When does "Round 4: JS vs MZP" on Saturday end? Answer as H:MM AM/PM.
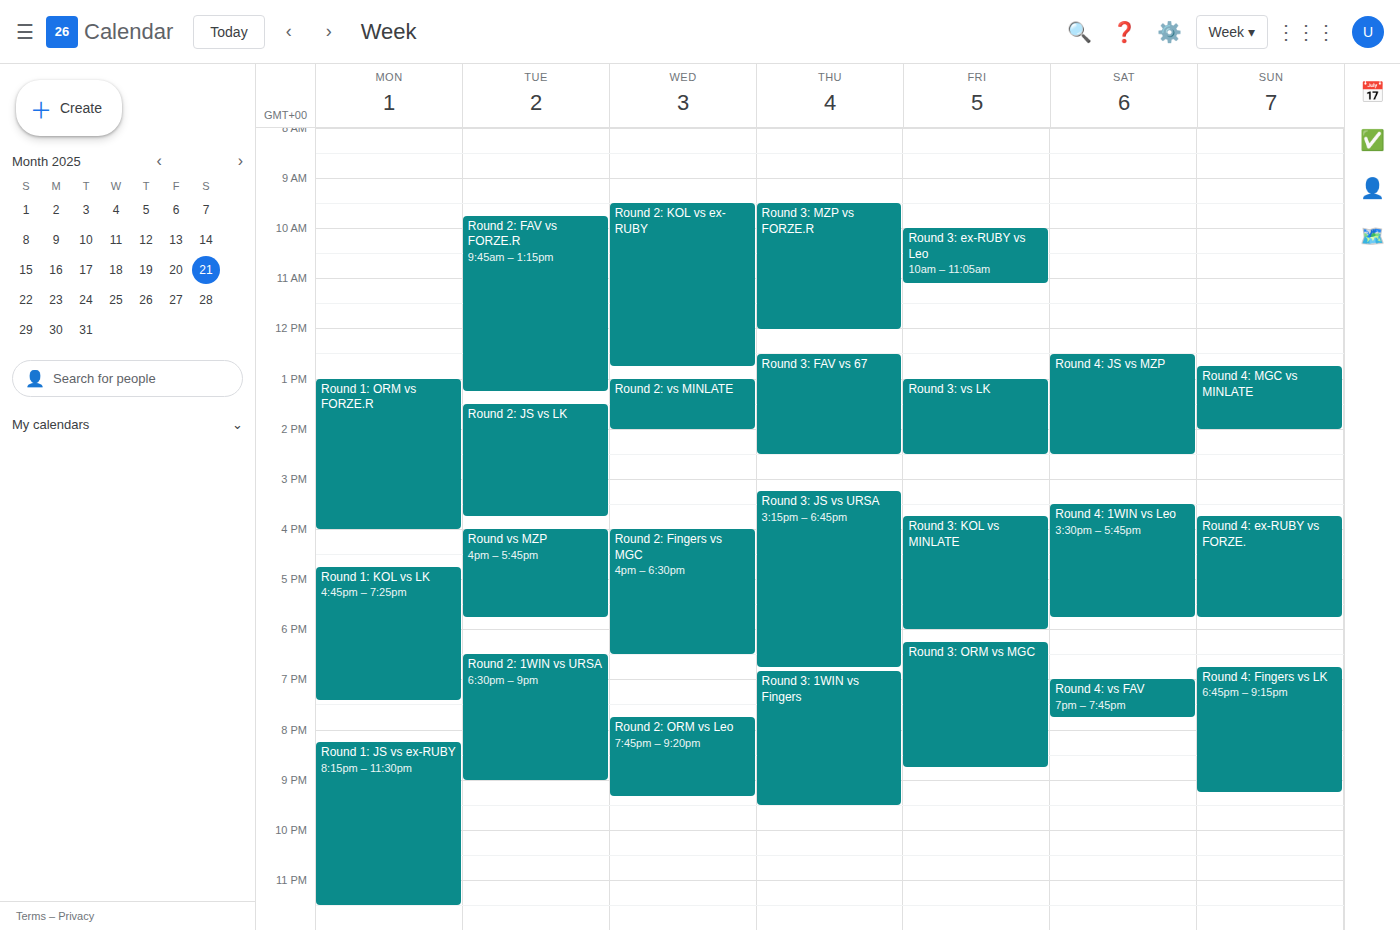
2:30 PM